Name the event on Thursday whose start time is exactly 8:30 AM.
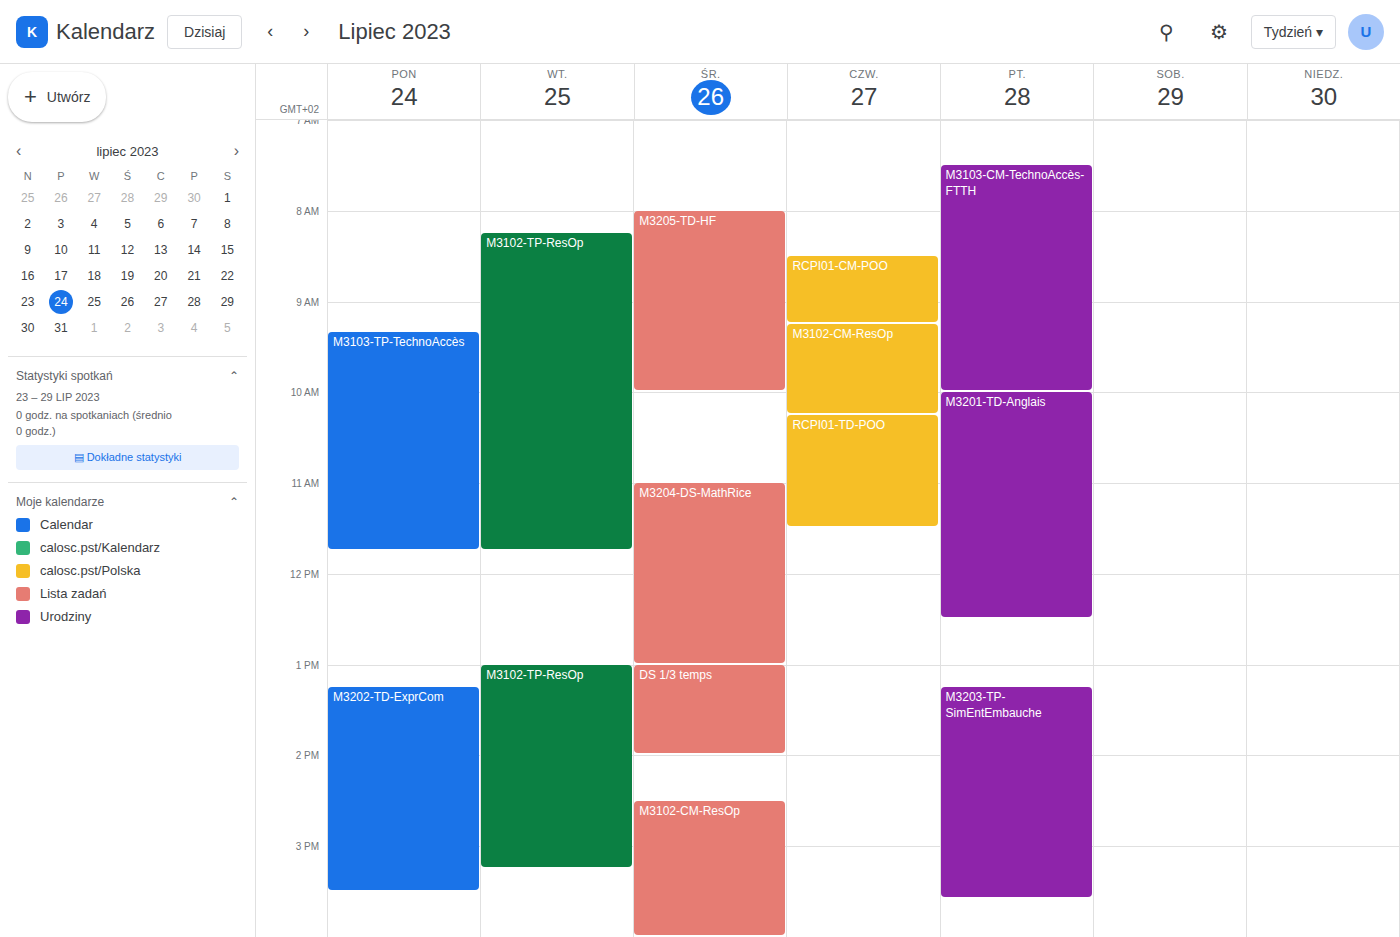
"RCPI01-CM-POO"